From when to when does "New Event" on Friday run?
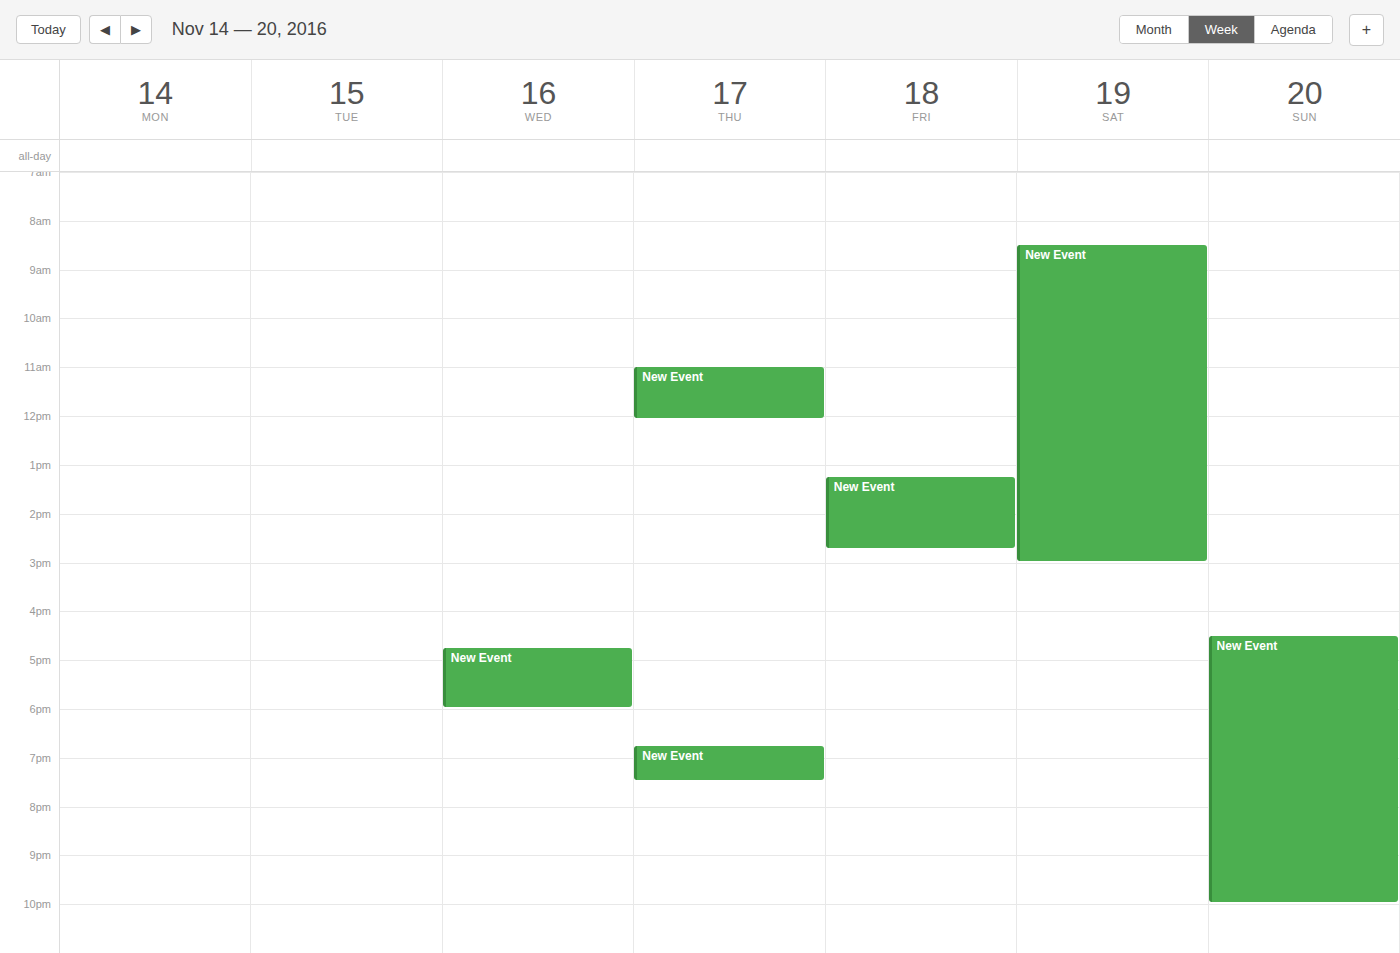
1:15 PM to 2:45 PM